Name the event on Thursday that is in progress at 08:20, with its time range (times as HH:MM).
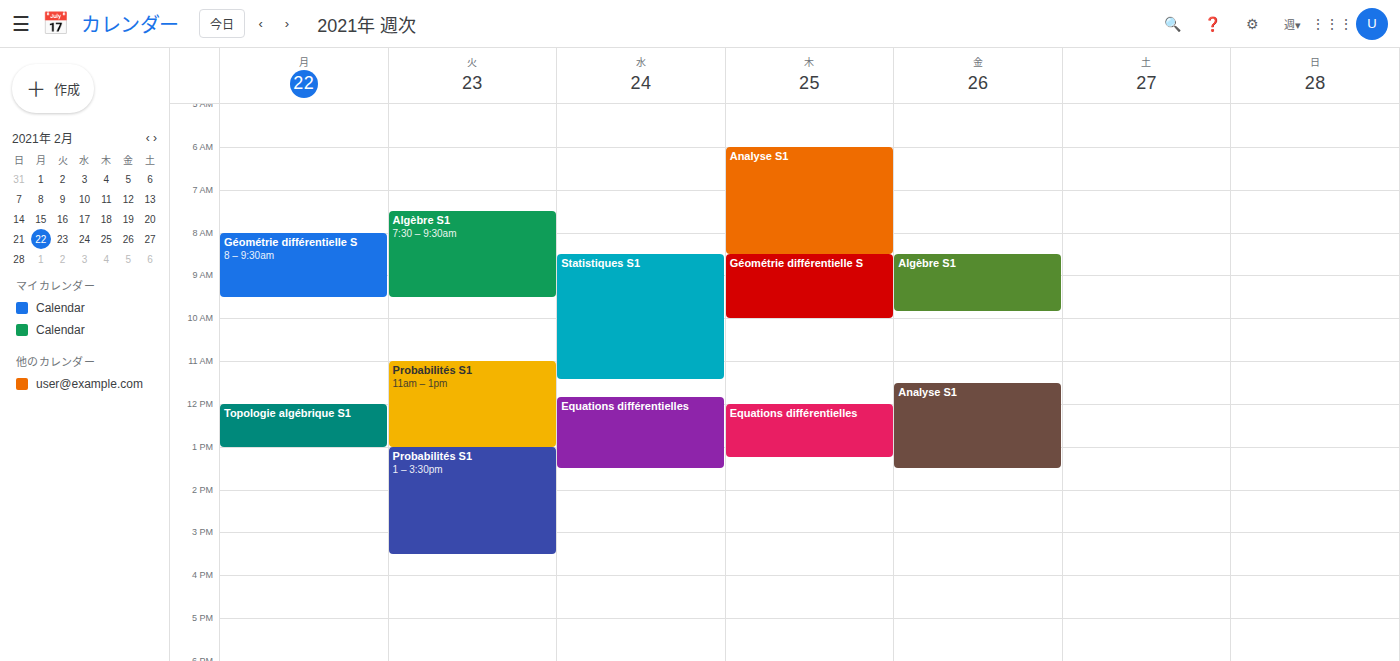
"Analyse S1", 06:00 to 08:30